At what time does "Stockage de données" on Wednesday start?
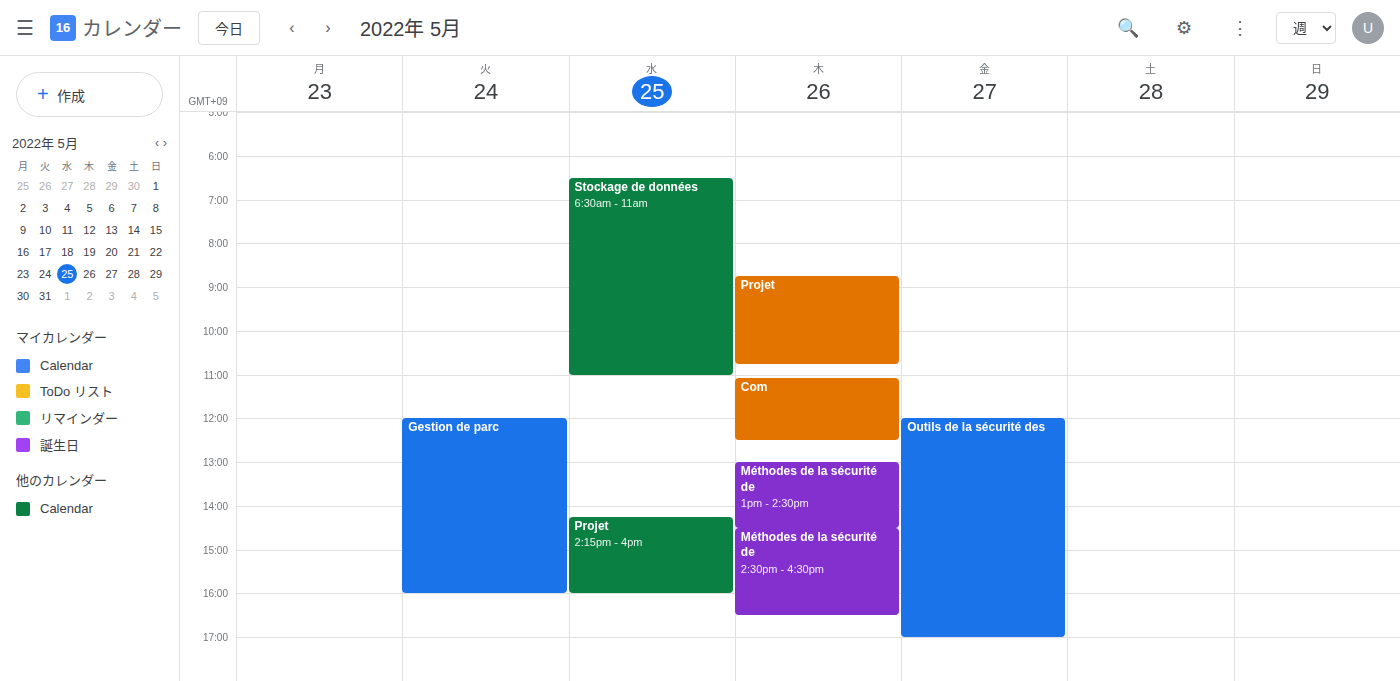
06:30